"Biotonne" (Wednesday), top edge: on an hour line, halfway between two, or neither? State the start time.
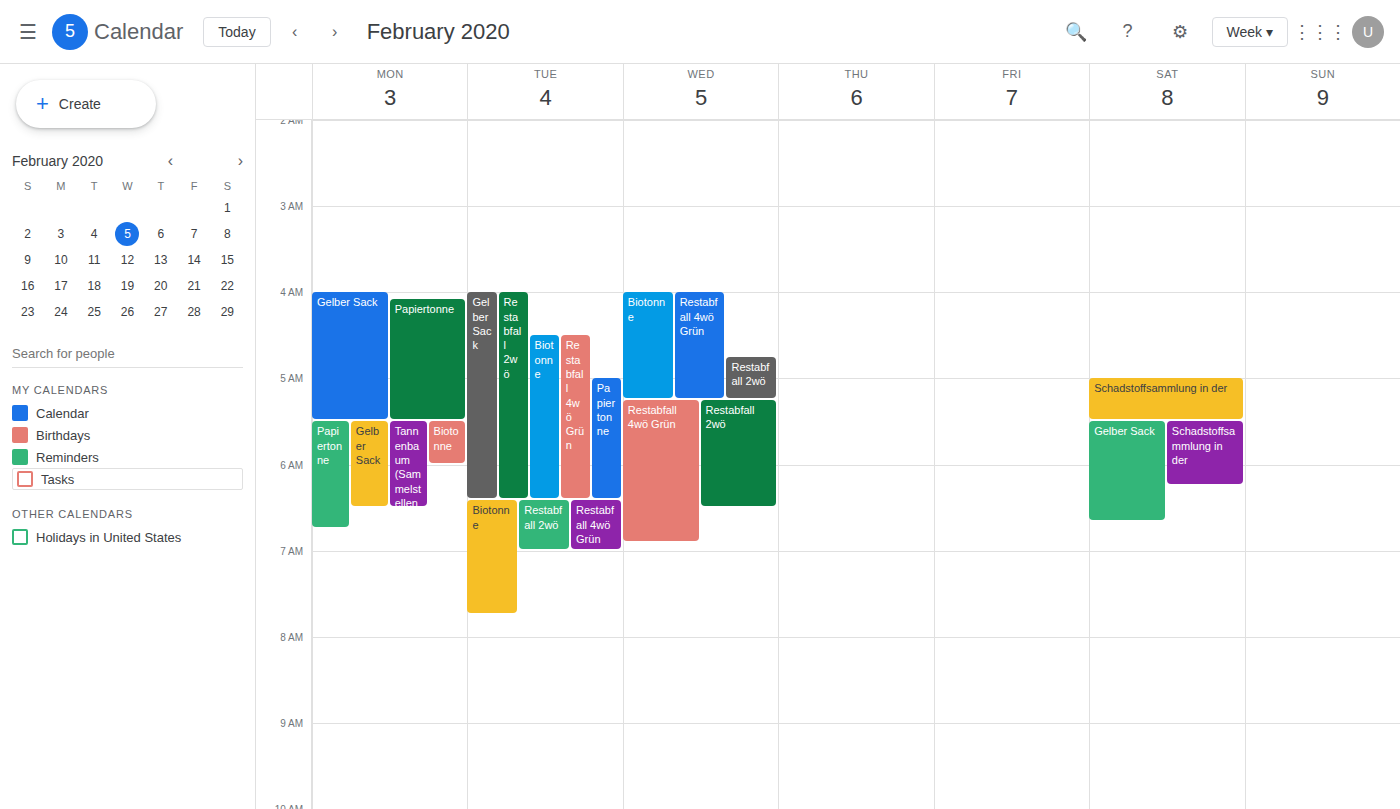
4:00 AM -- exactly on the 4 AM line.